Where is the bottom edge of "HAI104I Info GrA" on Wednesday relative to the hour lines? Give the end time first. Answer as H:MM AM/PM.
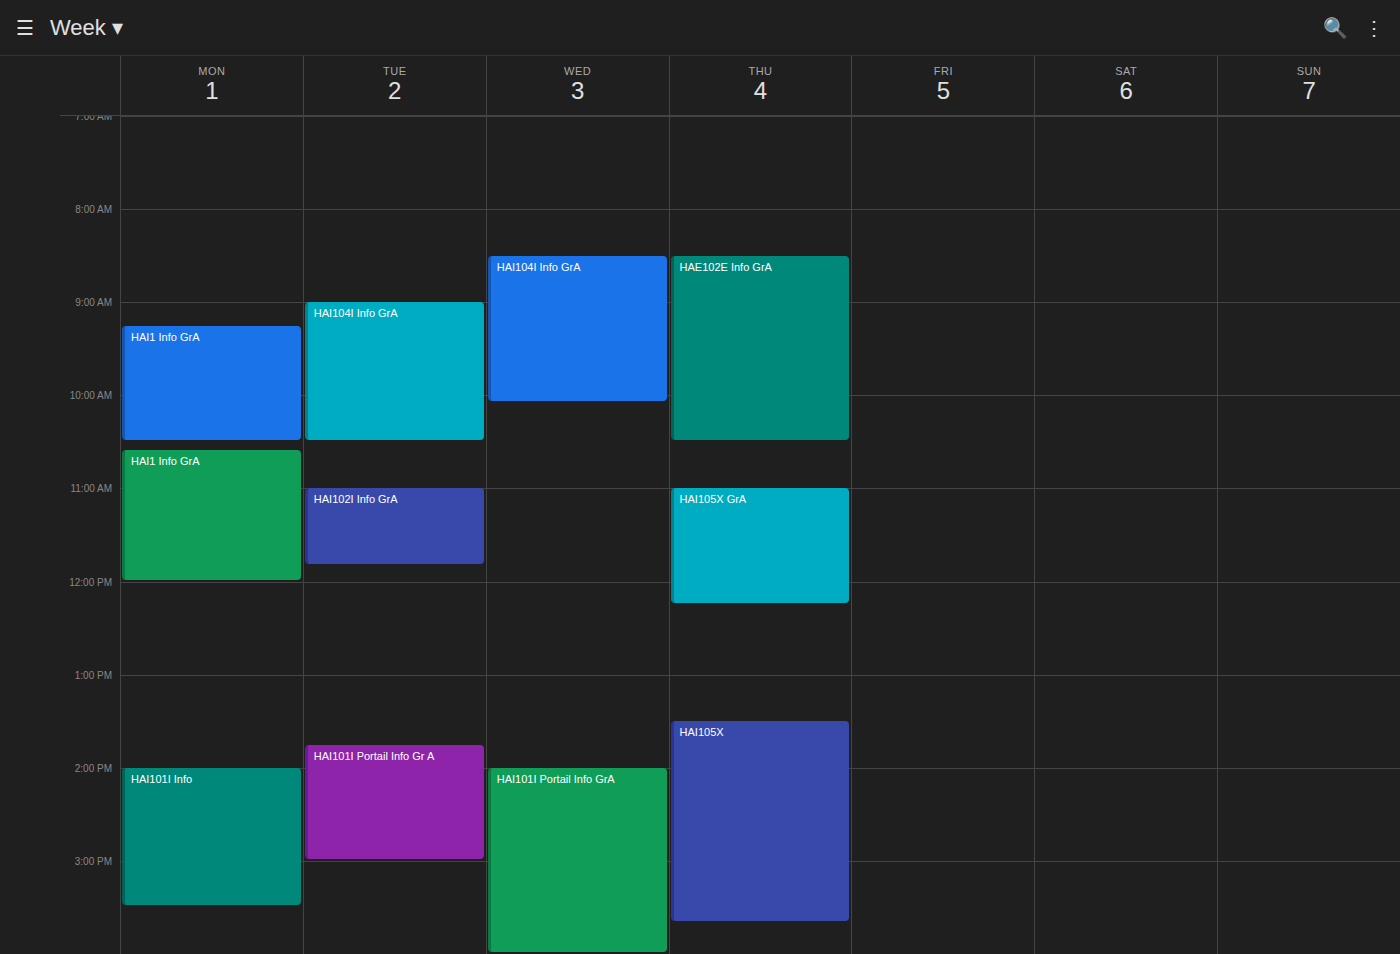
10:05 AM -- neither: 5 minutes below the 10 AM line and 55 minutes above the 11 AM line.